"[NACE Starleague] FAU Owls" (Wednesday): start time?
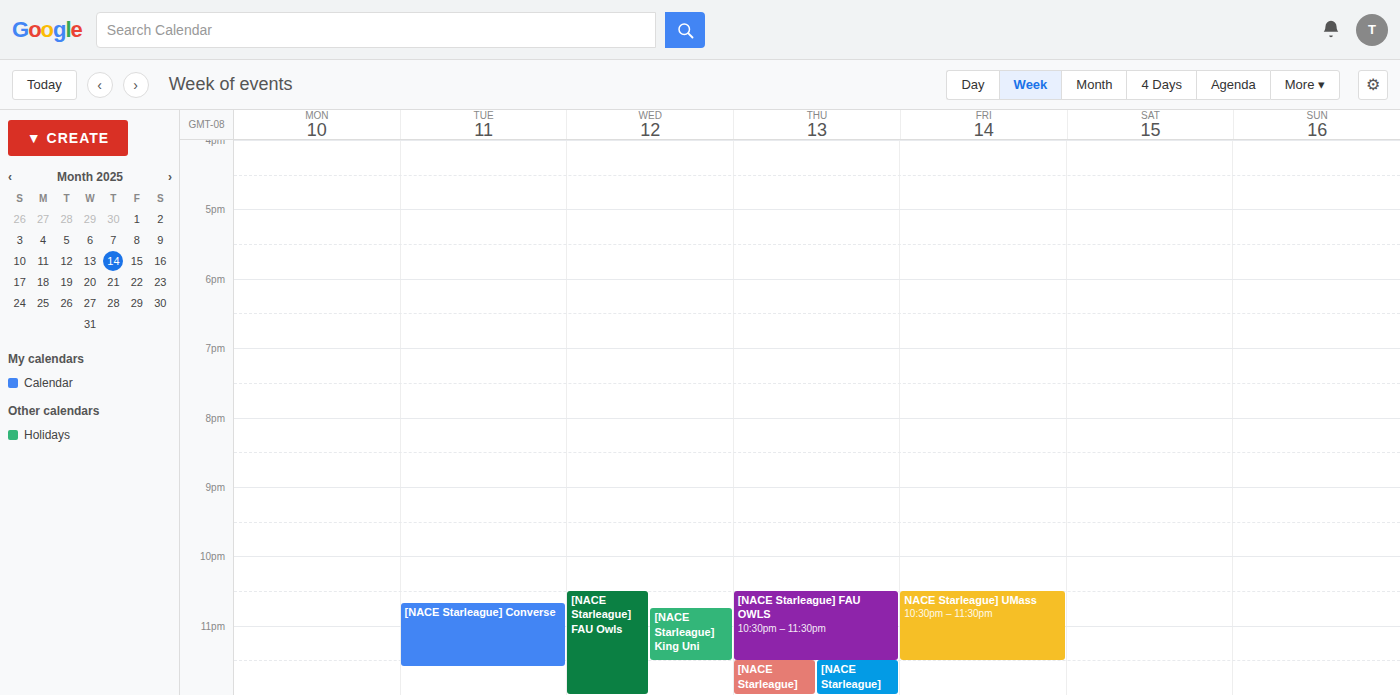
10:30 PM